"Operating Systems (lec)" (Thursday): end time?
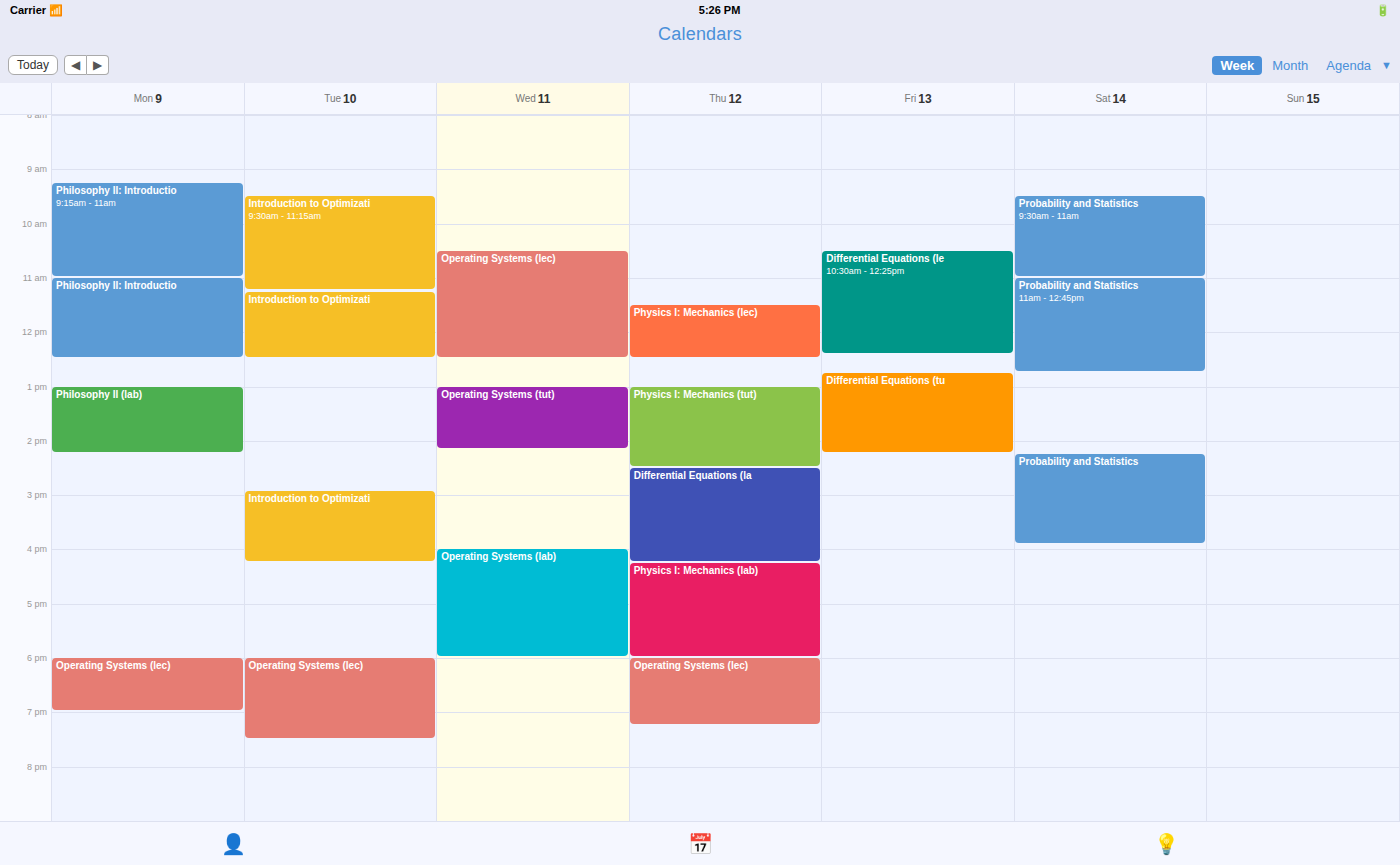
19:15